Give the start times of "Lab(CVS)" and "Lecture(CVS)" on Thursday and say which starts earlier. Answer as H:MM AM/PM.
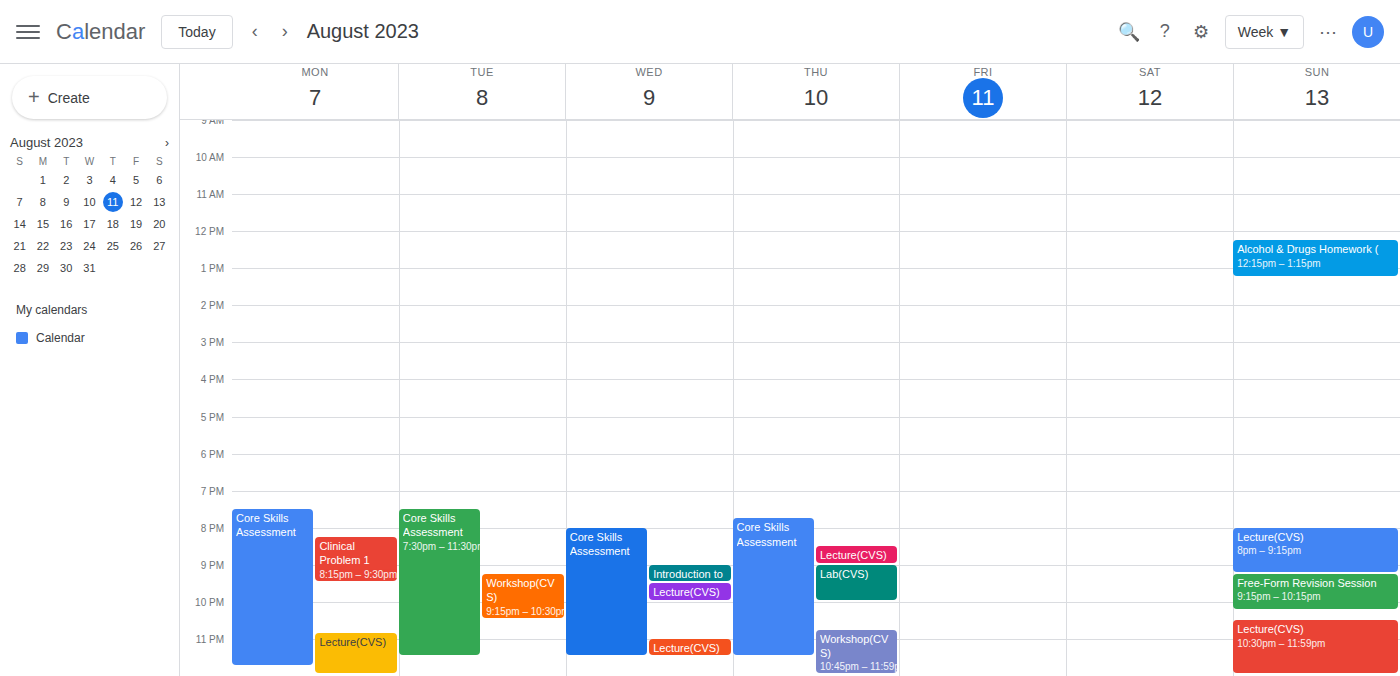
"Lecture(CVS)" 8:30 PM; "Lab(CVS)" 9:00 PM.